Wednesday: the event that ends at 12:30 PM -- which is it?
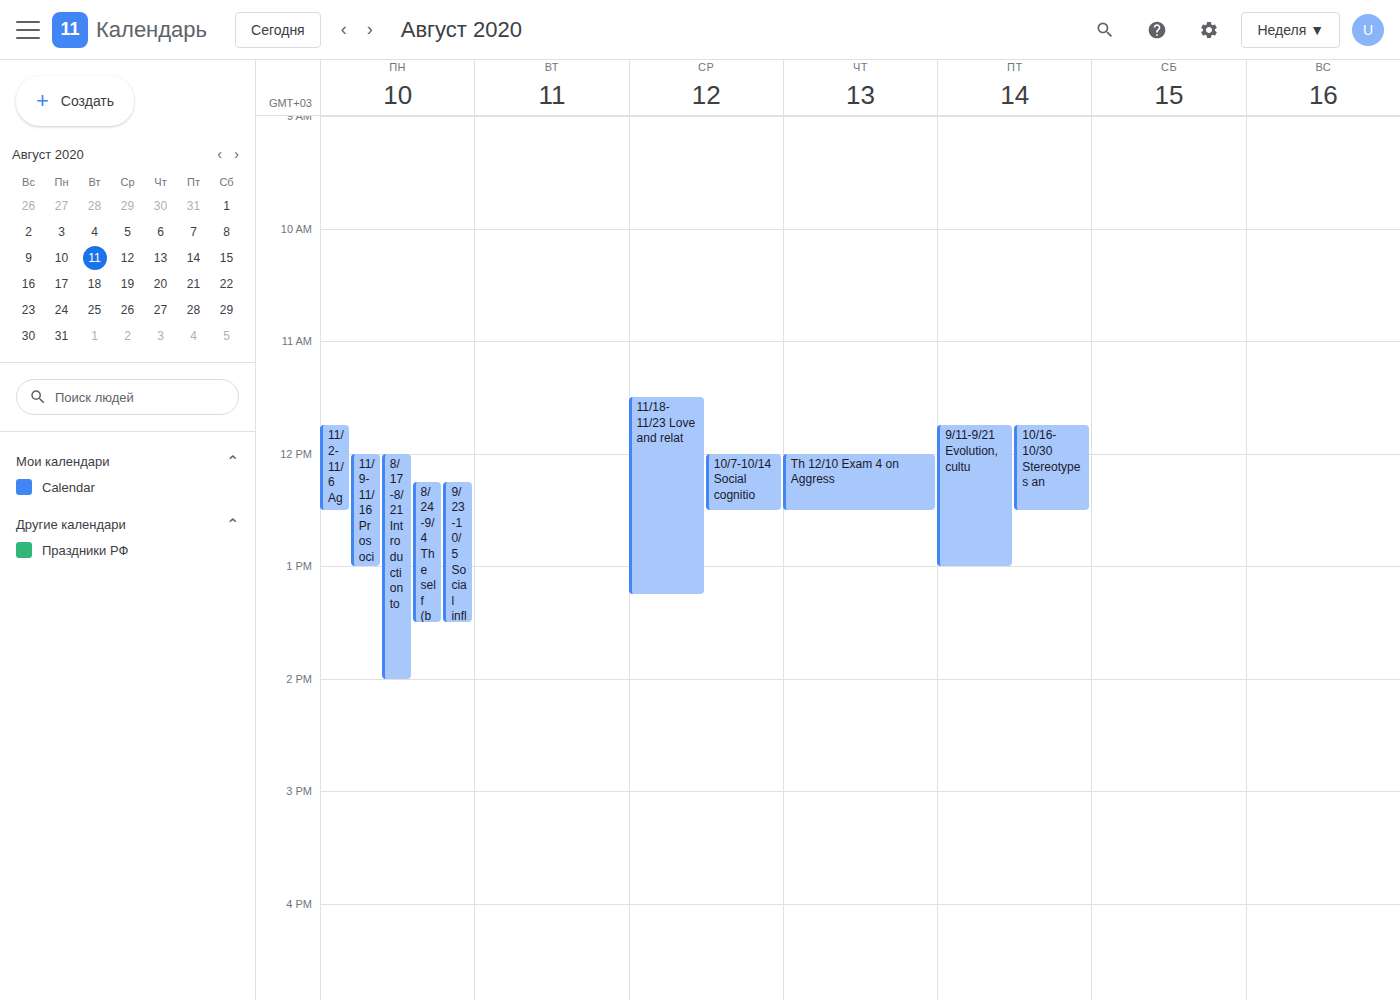
"10/7-10/14 Social cognitio"